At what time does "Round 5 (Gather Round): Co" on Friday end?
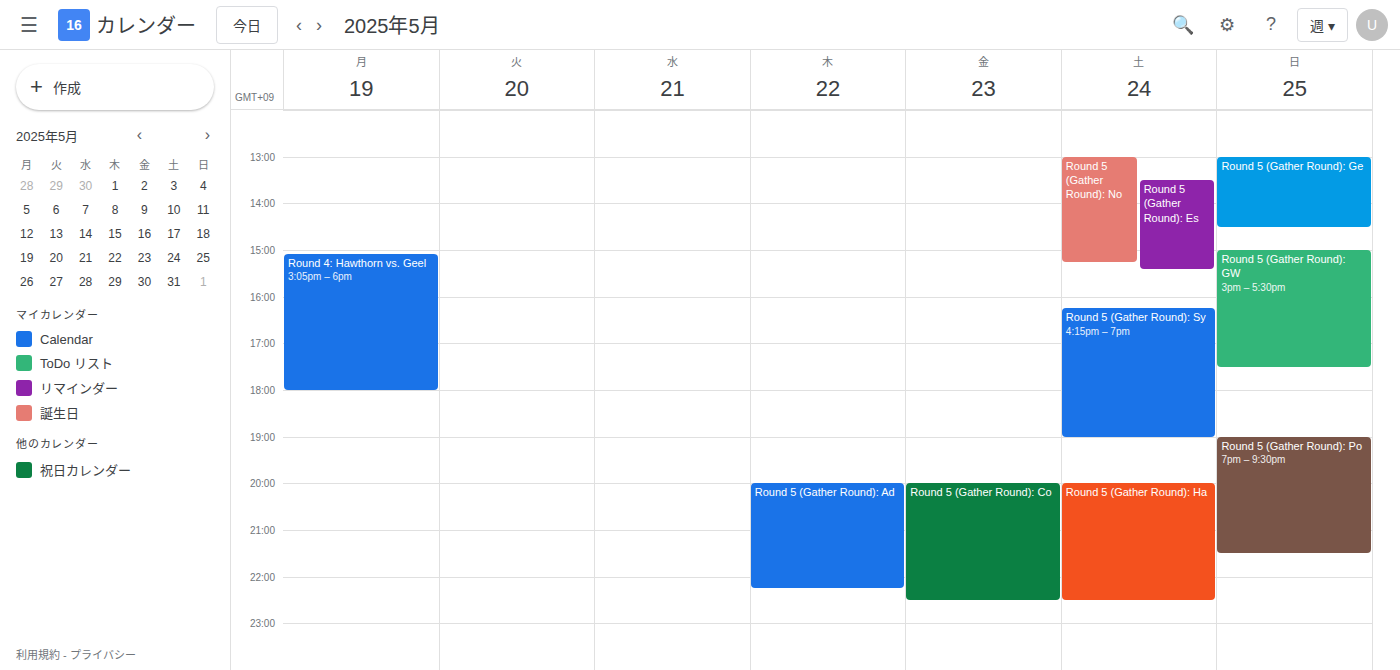
10:30 PM